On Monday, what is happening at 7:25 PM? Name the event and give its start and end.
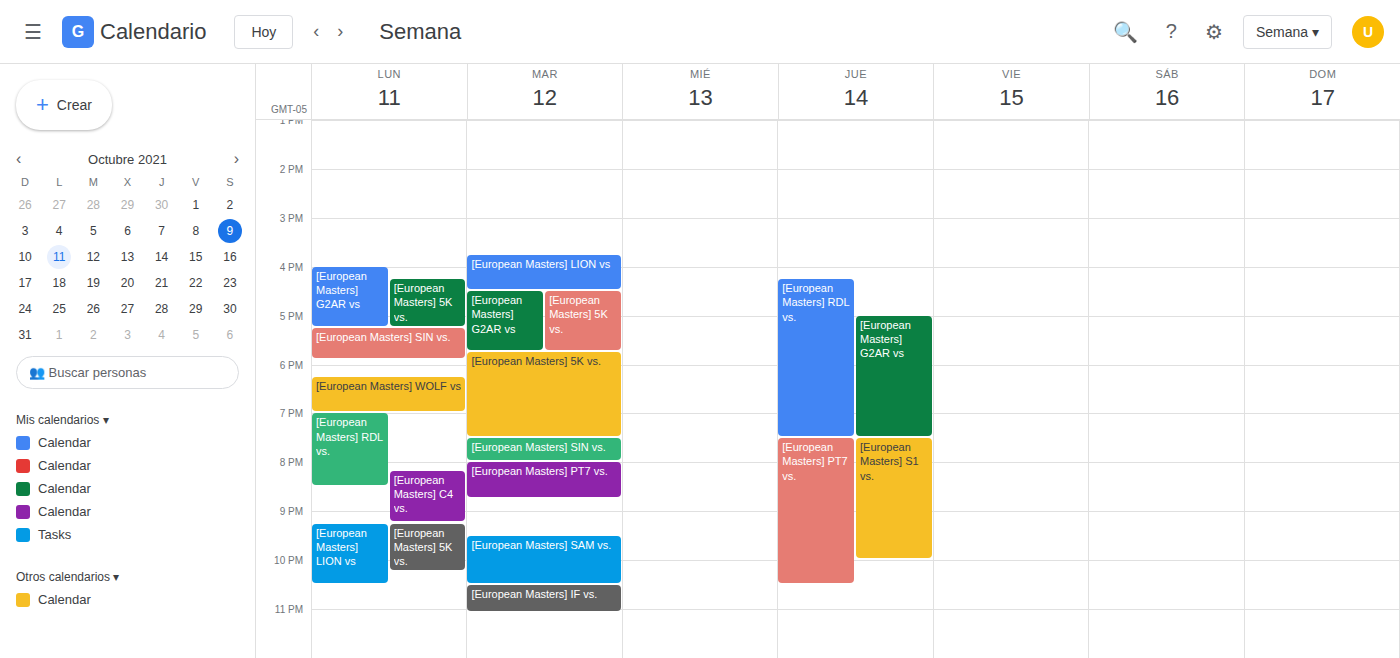
"[European Masters] RDL vs.", 7:00 PM to 8:30 PM